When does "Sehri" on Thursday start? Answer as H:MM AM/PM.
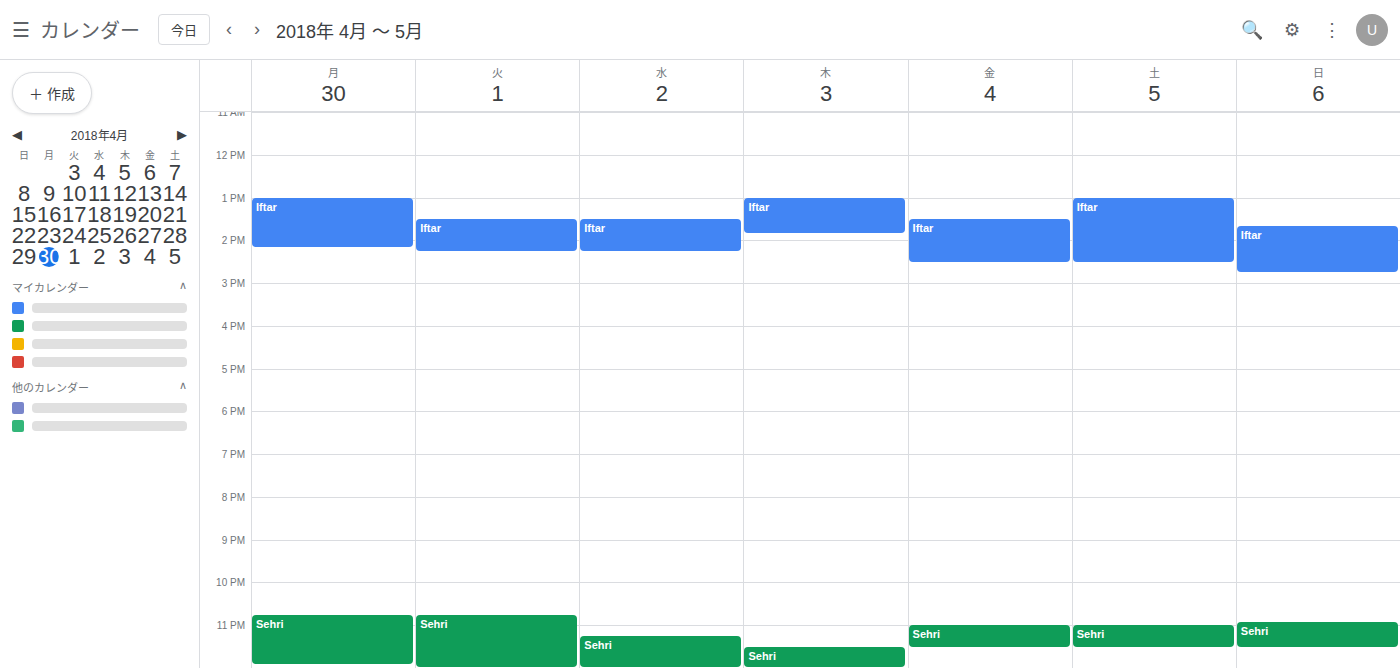
11:30 PM